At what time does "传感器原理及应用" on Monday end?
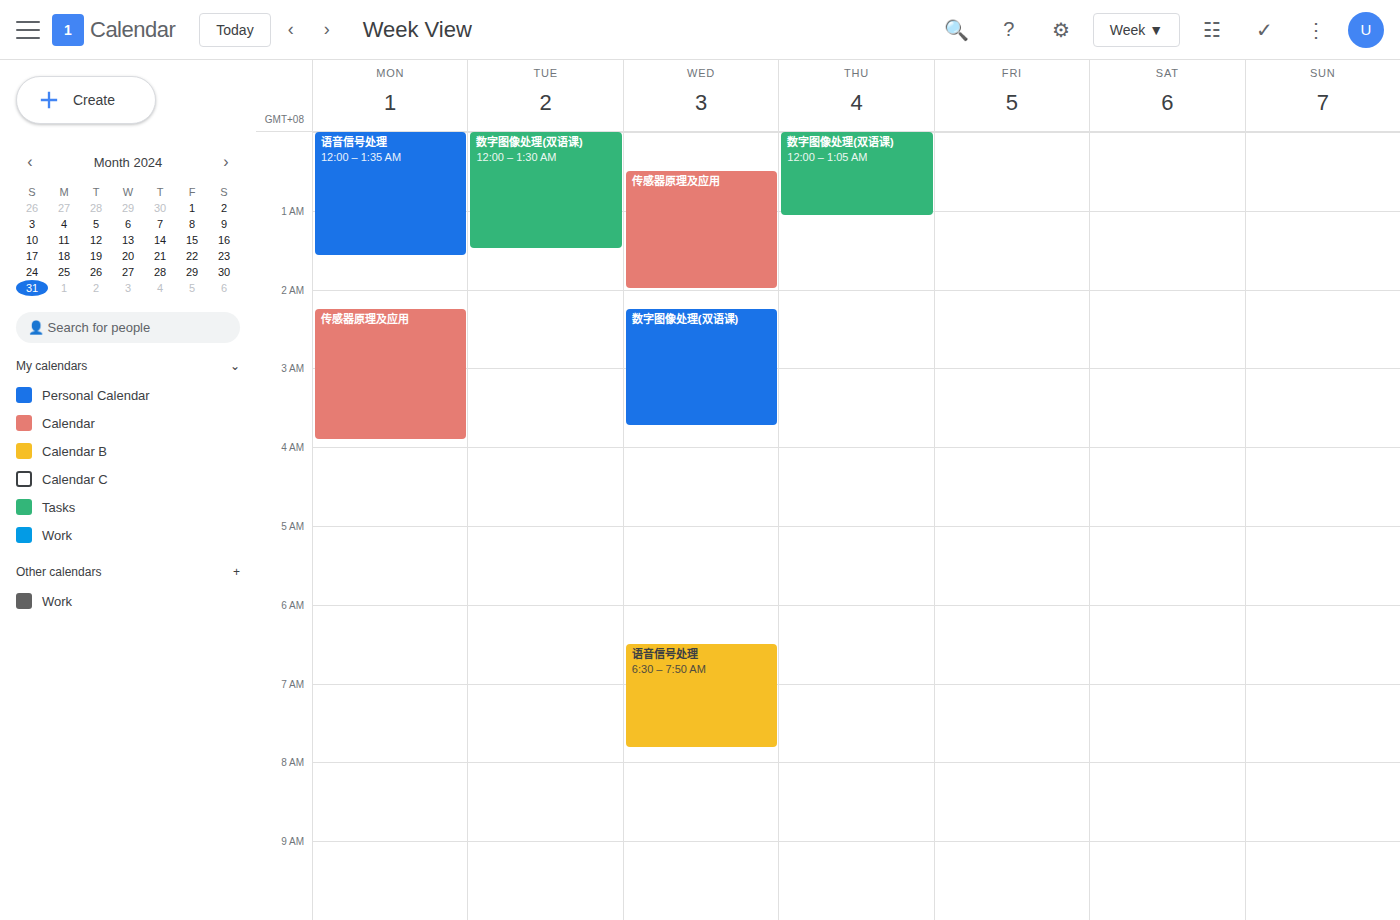
03:55